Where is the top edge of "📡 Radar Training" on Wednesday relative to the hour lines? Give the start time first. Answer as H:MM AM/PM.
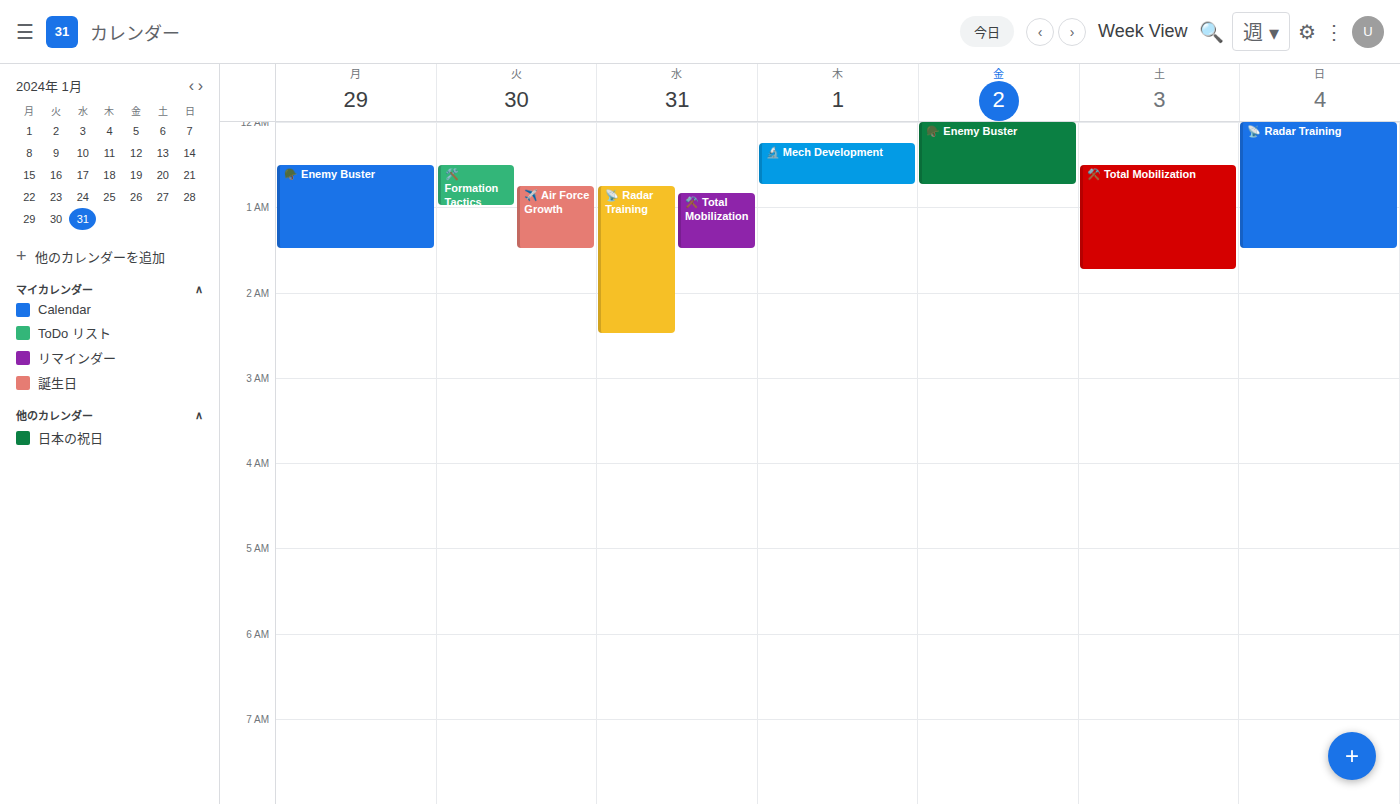
12:45 AM -- neither: three quarters of the way from the 12 AM line to the 1 AM line.